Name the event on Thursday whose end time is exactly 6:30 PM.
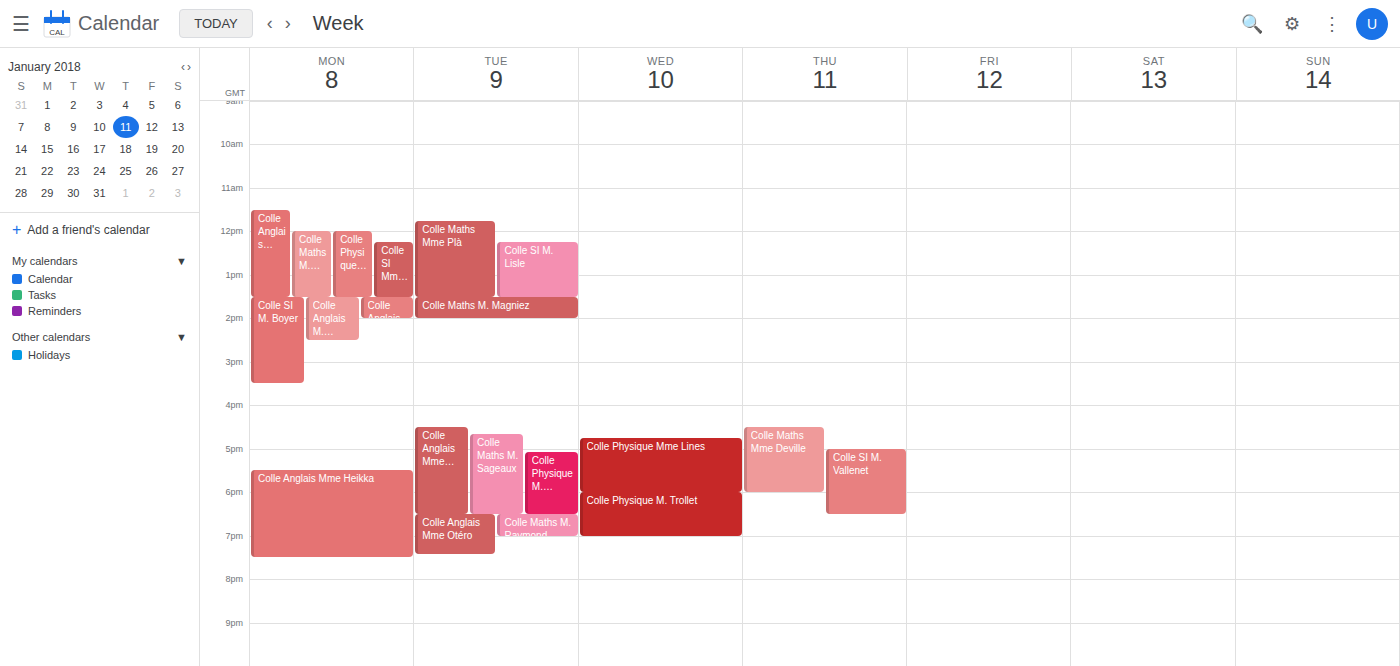
"Colle SI M. Vallenet"